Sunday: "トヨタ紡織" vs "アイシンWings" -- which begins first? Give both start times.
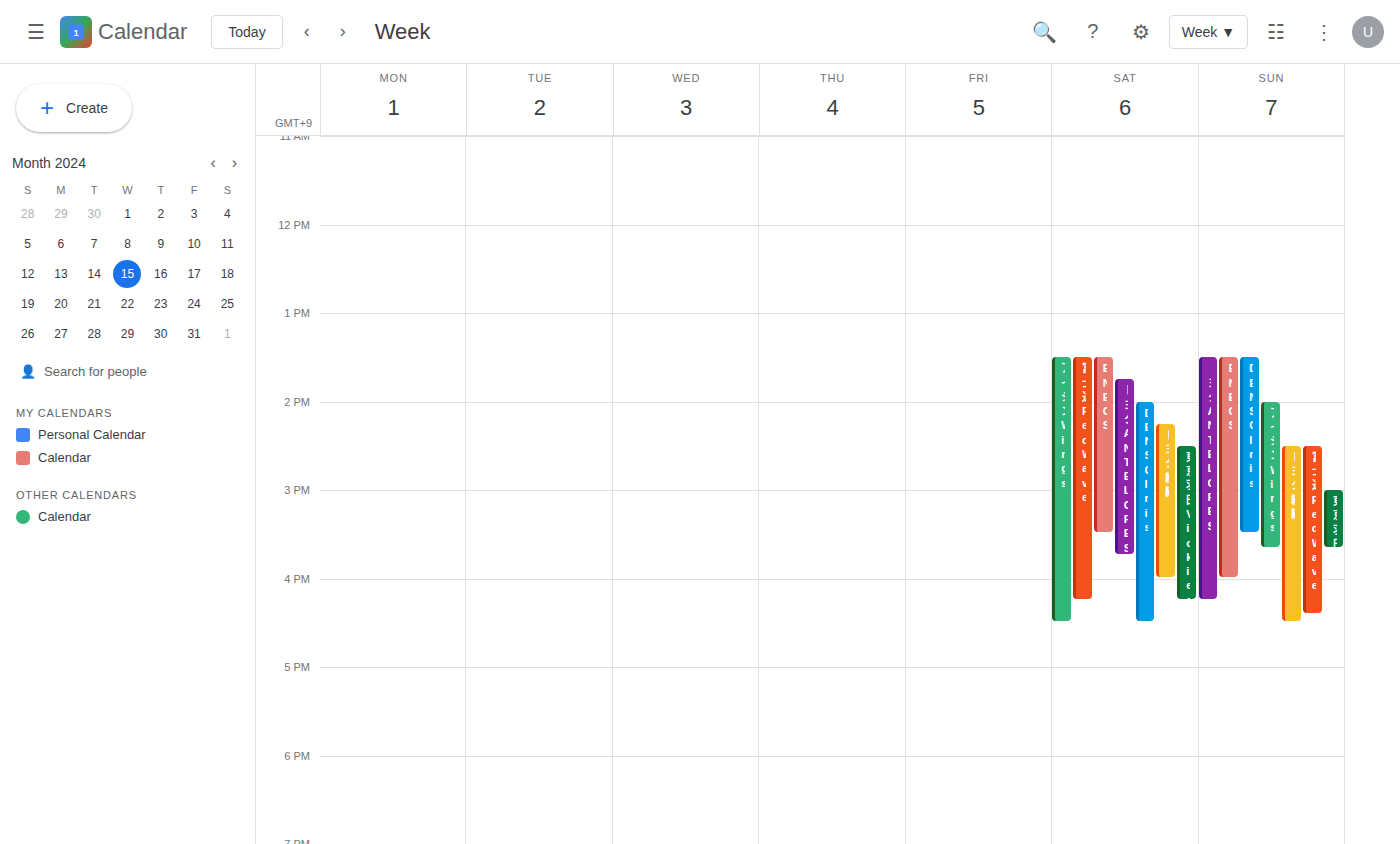
"アイシンWings" 2:00 PM; "トヨタ紡織" 2:30 PM.